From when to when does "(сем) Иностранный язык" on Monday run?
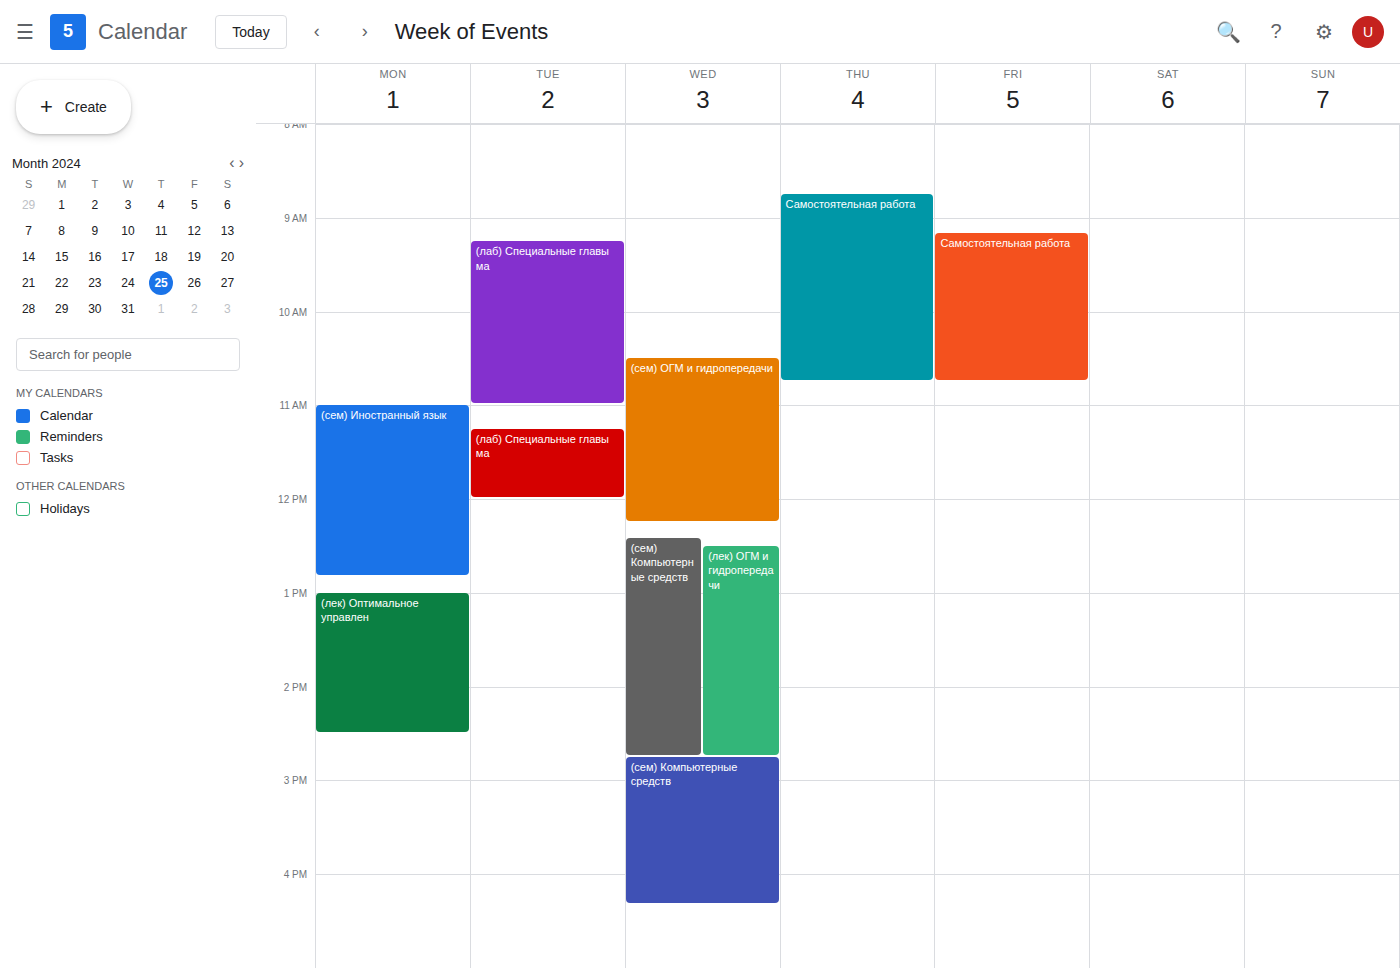
11:00 AM to 12:50 PM